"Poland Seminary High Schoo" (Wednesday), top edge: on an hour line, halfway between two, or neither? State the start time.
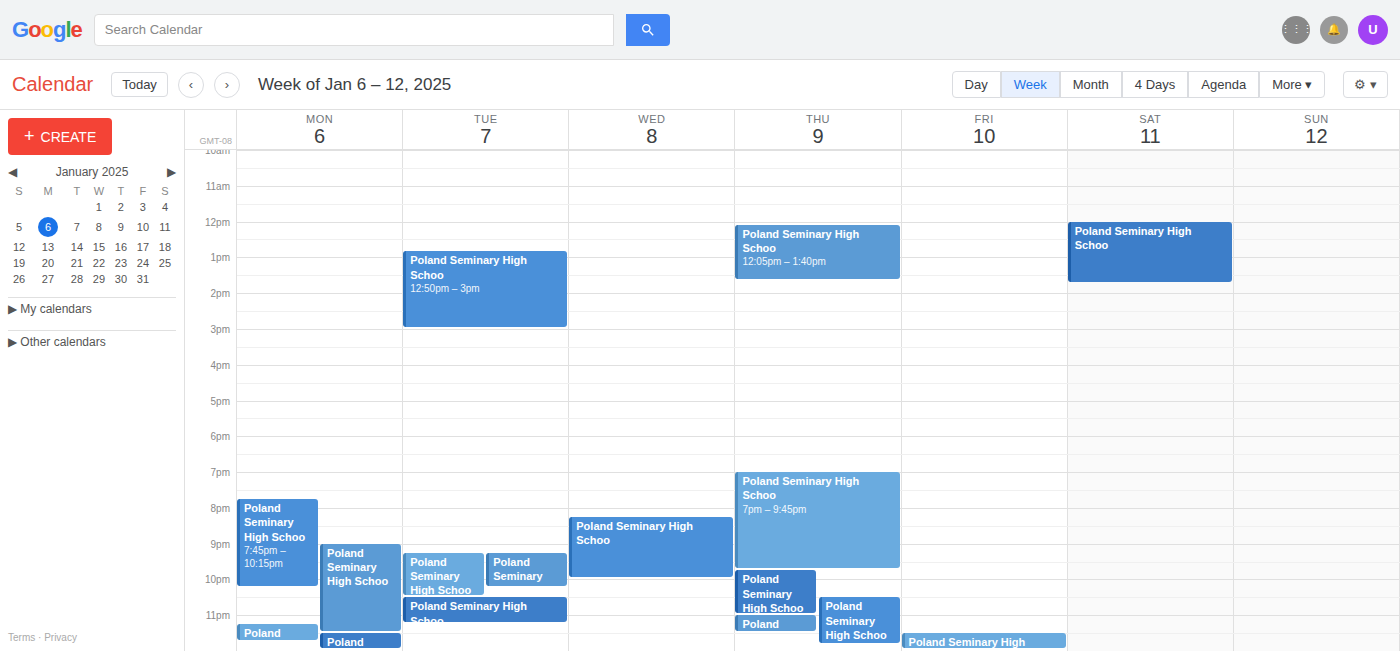
8:15 PM -- neither: a quarter of the way from the 8 PM line to the 9 PM line.